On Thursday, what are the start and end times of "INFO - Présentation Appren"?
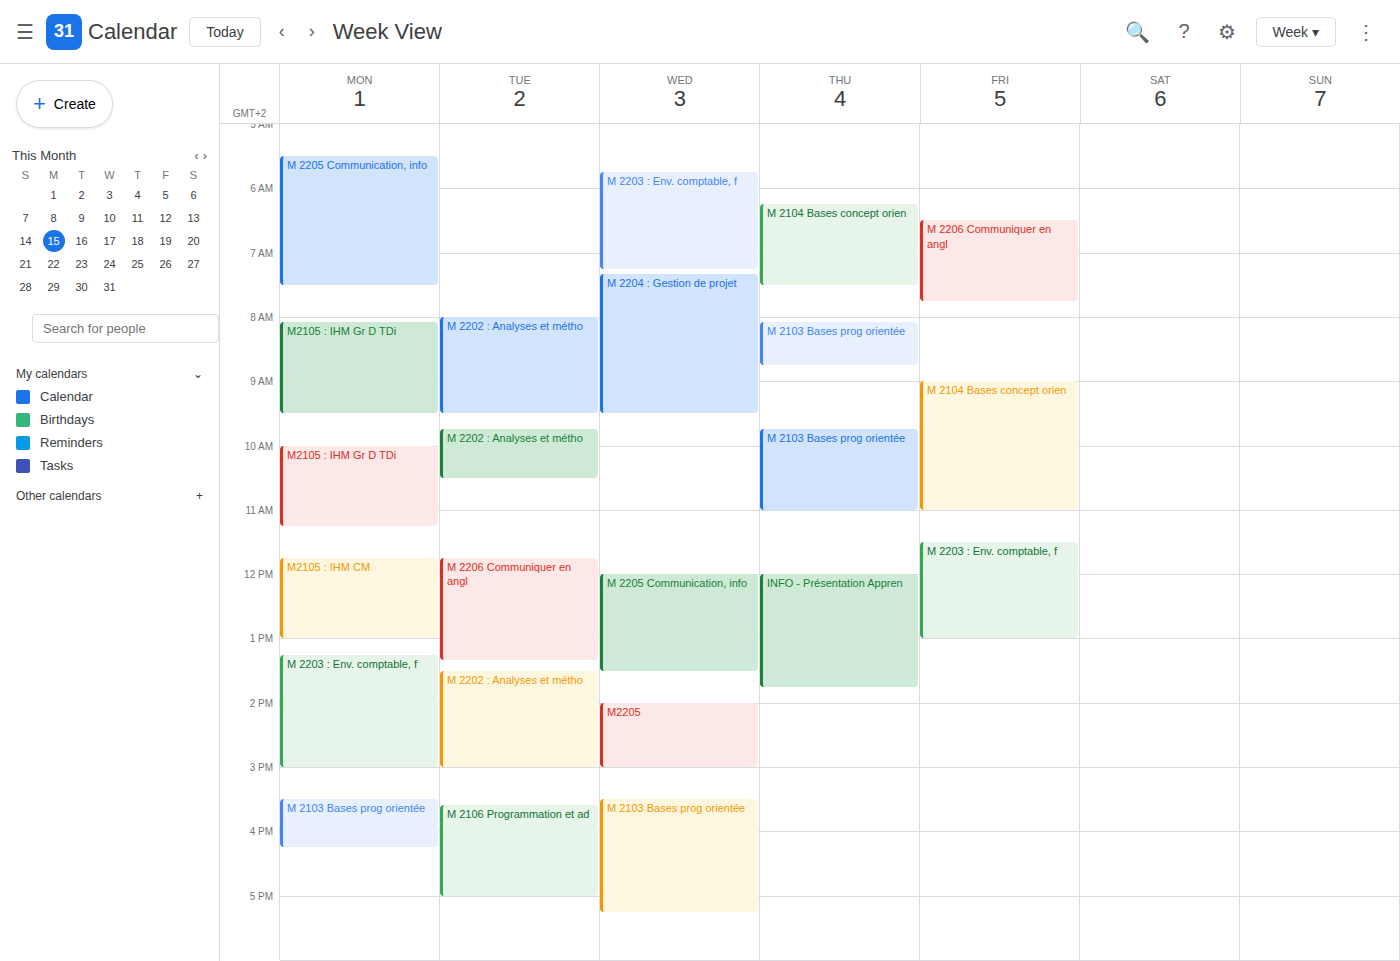
12:00 PM to 1:45 PM